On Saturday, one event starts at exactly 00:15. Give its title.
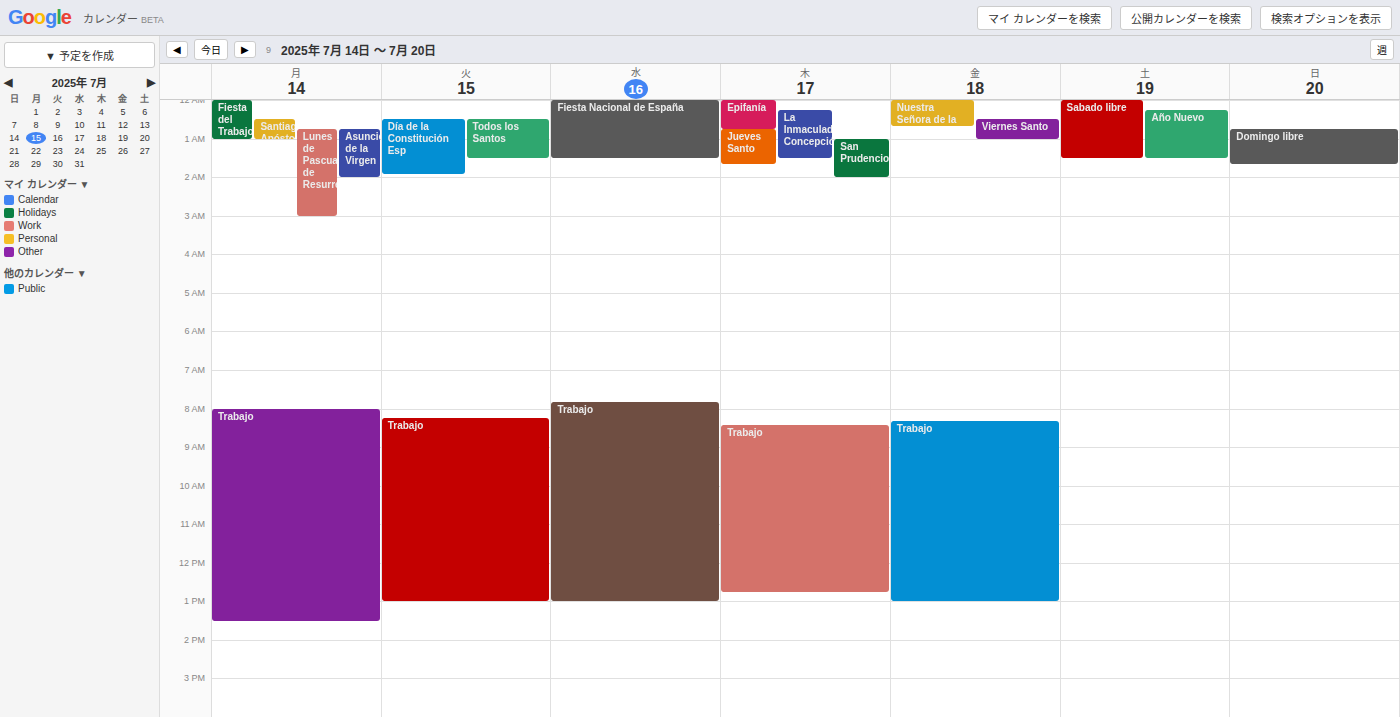
"Año Nuevo"